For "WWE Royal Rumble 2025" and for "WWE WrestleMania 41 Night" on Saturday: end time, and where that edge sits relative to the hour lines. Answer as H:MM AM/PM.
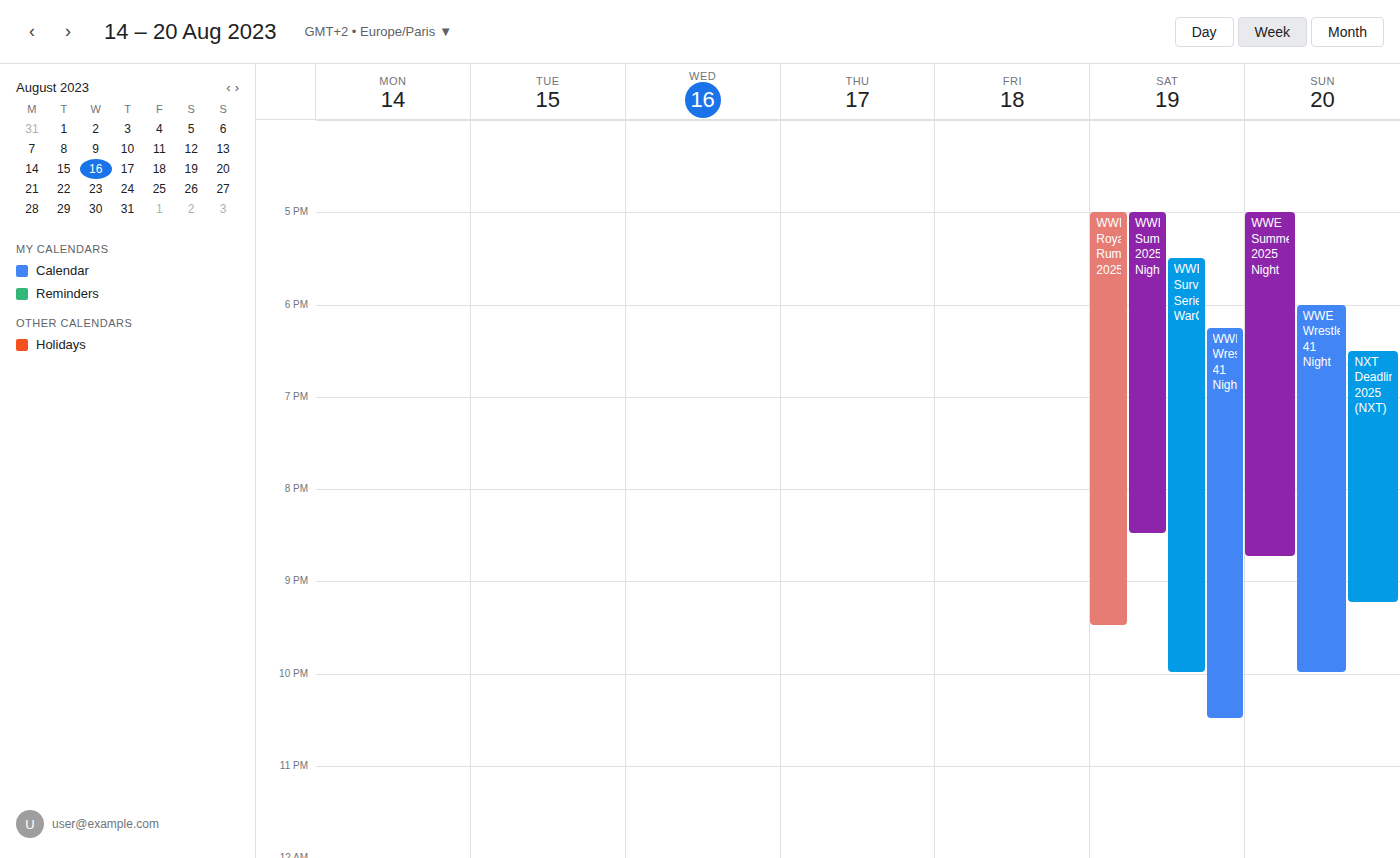
"WWE Royal Rumble 2025": 9:30 PM, halfway between the 9 PM and 10 PM lines. "WWE WrestleMania 41 Night": 10:30 PM, halfway between the 10 PM and 11 PM lines.